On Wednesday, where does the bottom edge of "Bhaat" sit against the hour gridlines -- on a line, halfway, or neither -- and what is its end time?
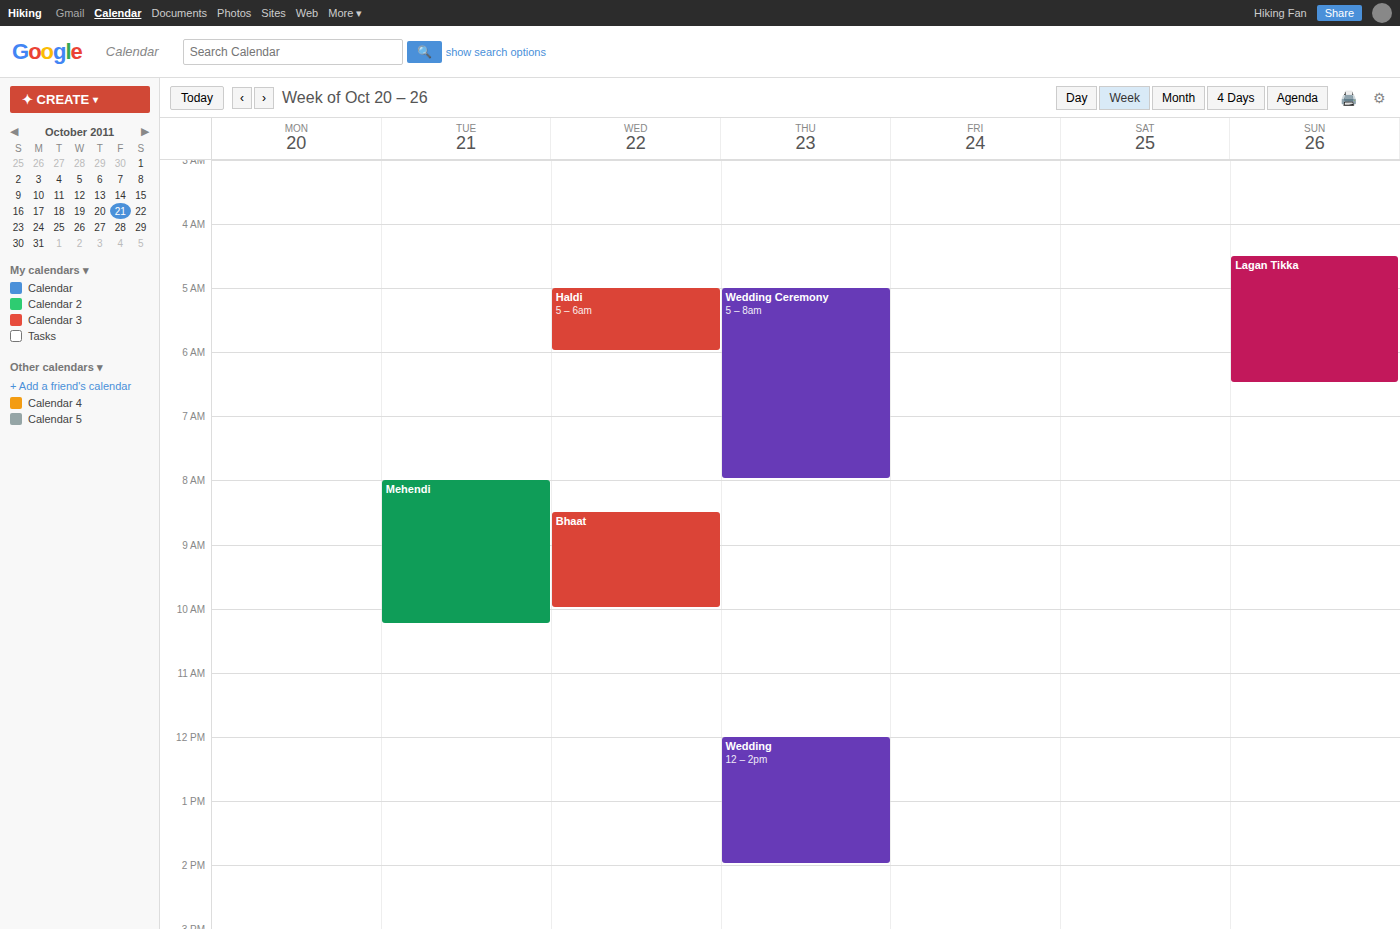
10:00 AM -- exactly on the 10 AM line.